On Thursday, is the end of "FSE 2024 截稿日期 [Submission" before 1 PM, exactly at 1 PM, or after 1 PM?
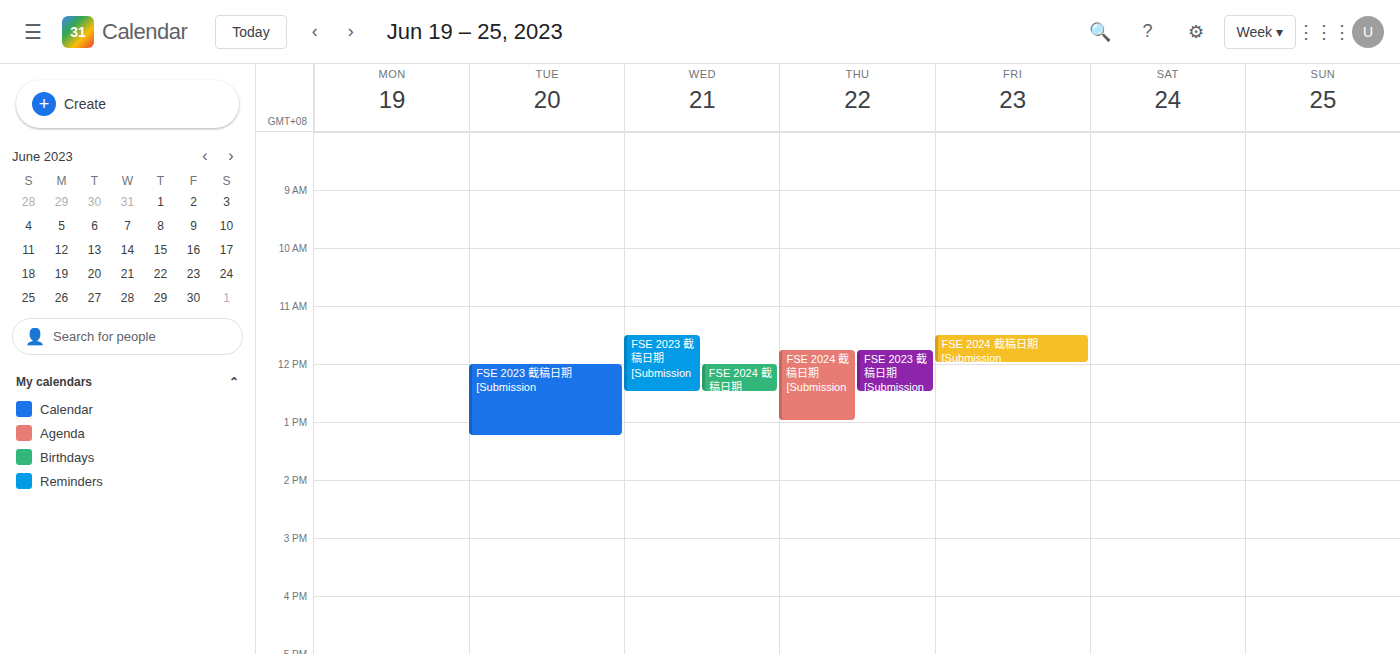
1:00 PM -- exactly at 1 PM, on the 1 PM line.